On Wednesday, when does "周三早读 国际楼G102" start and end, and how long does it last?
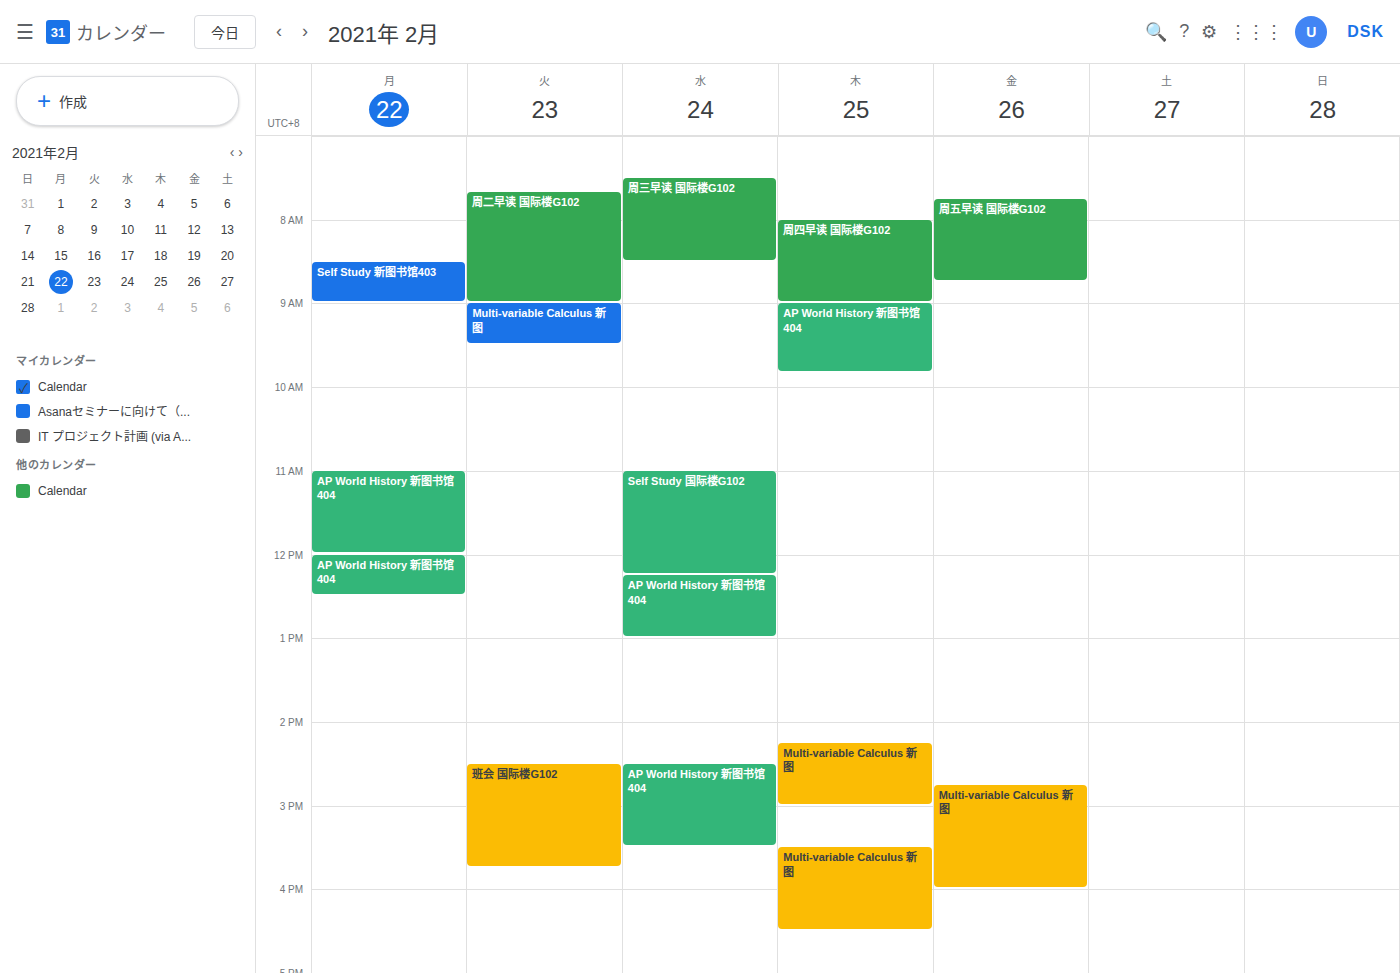
7:30 AM to 8:30 AM, 1 hour